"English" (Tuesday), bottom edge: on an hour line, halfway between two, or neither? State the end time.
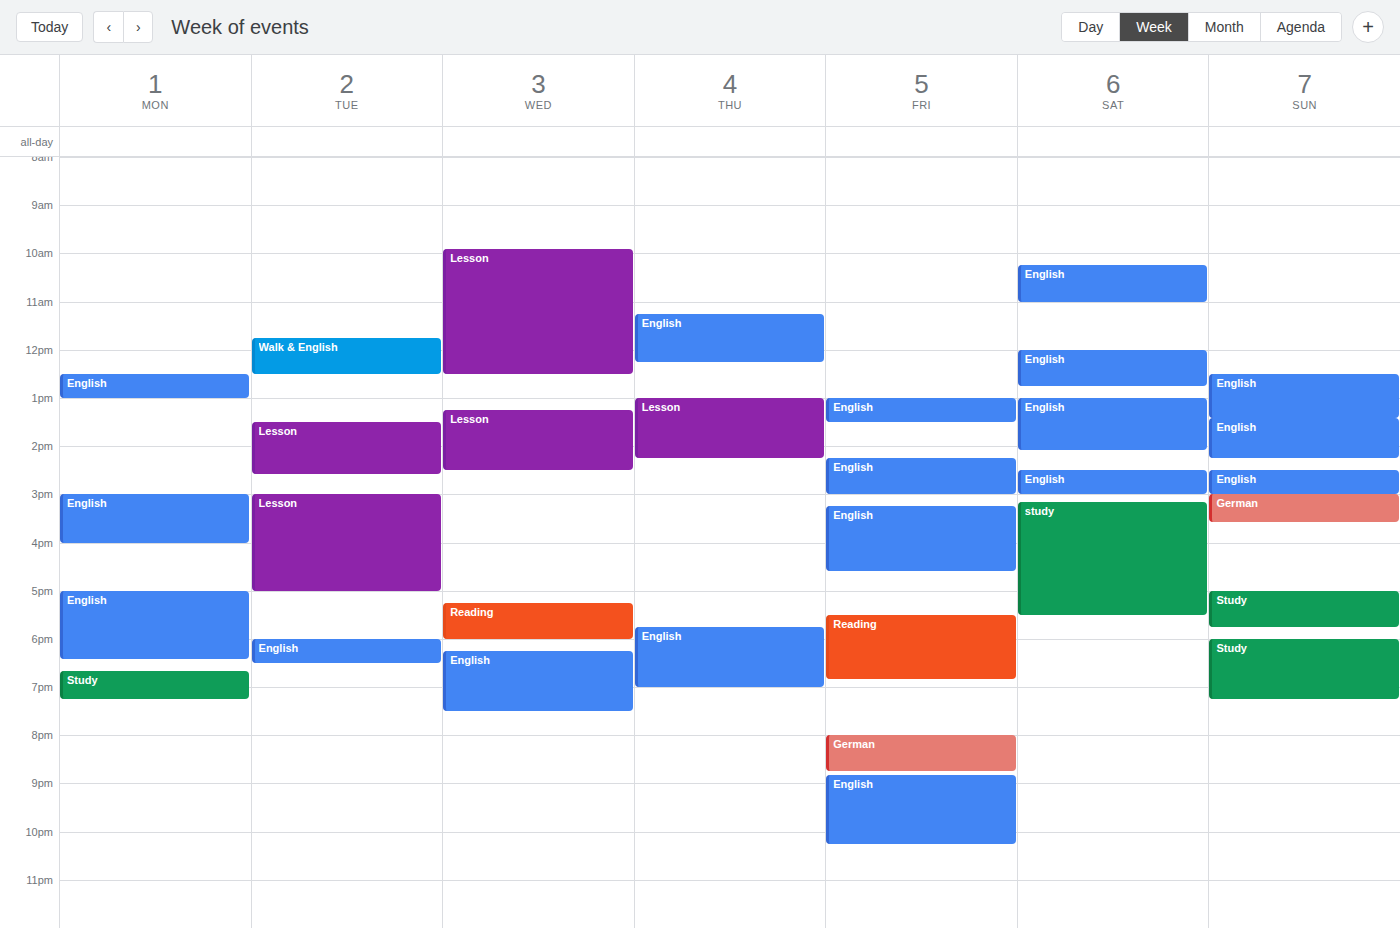
6:30 PM -- halfway between the 6 PM and 7 PM lines.